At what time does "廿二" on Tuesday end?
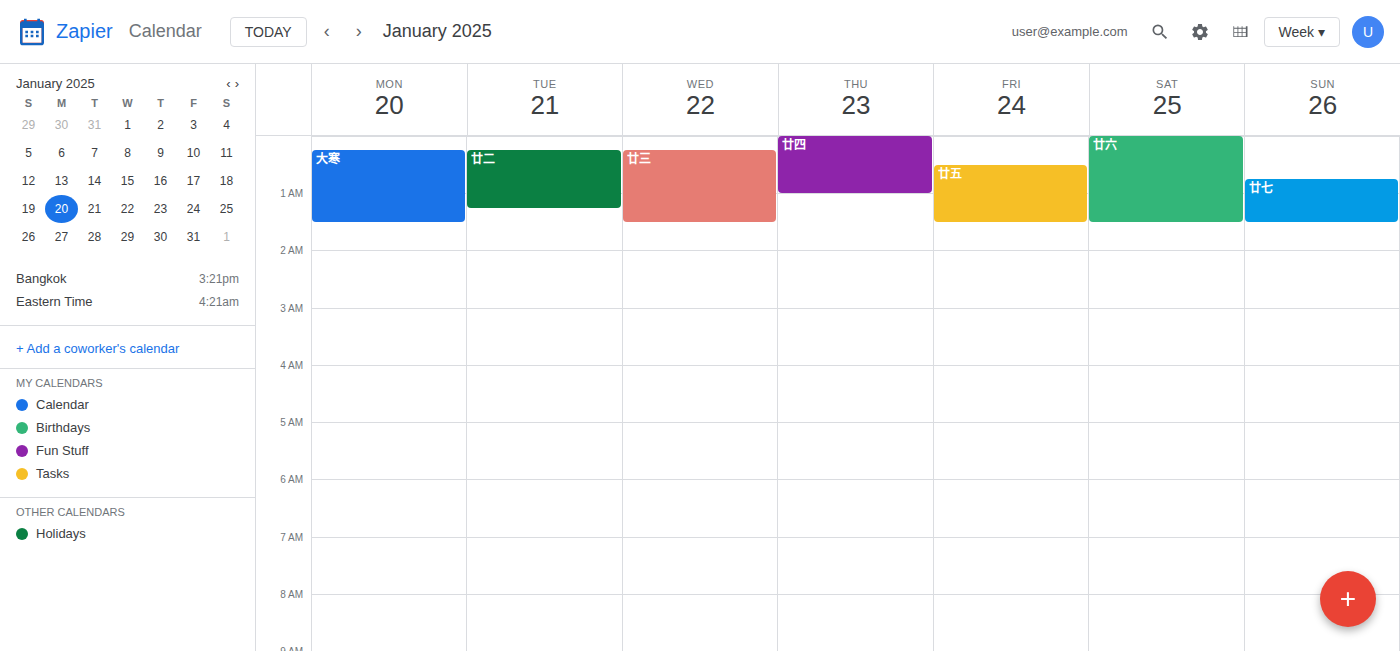
01:15